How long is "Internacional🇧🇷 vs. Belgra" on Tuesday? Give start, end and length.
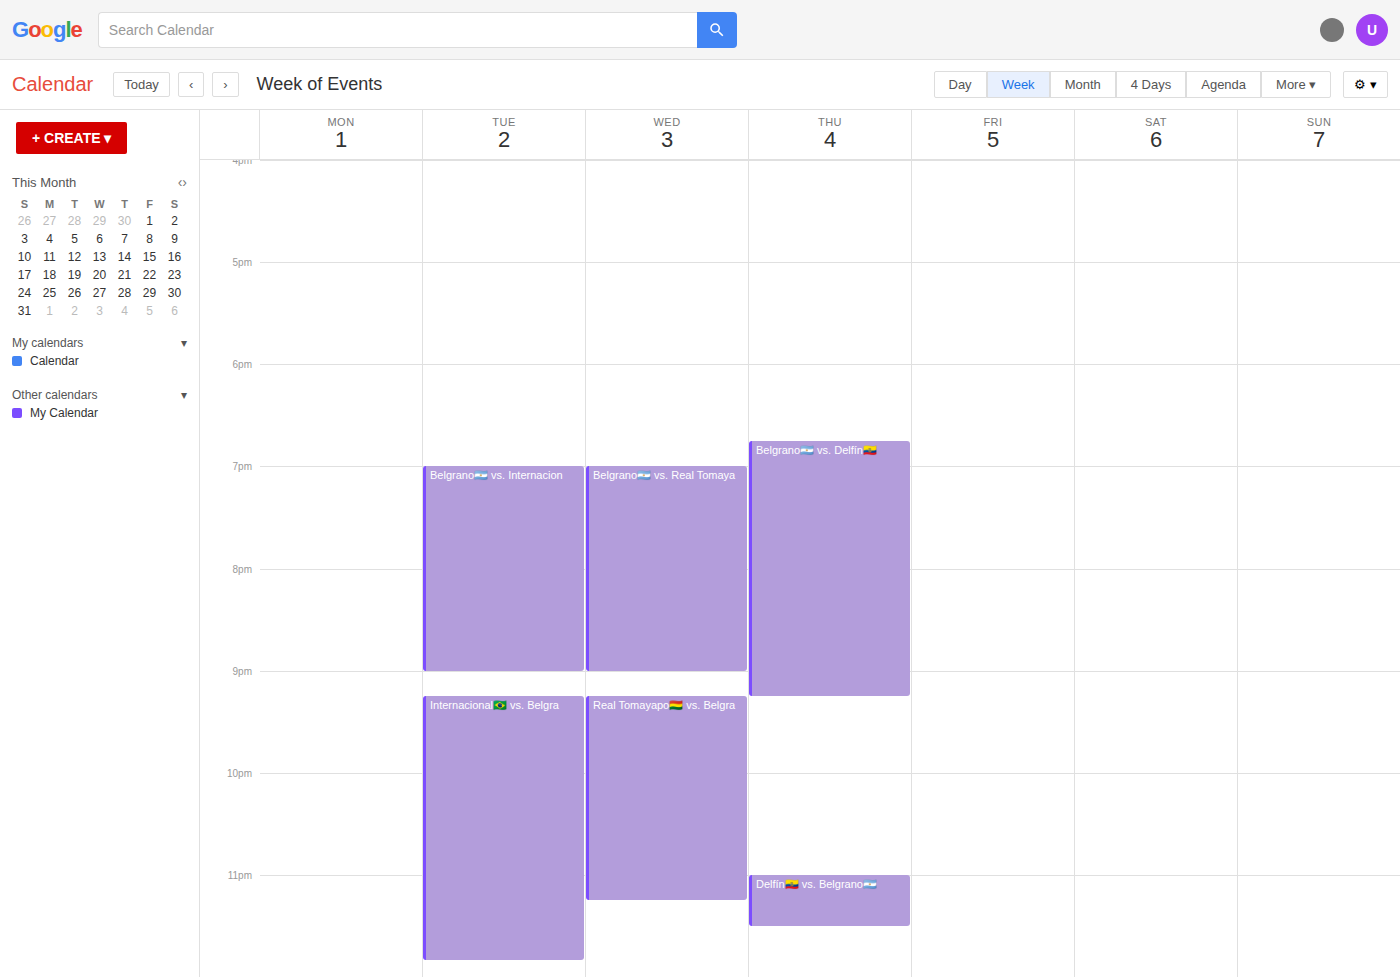
9:15 PM to 11:50 PM, 2 hours 35 minutes